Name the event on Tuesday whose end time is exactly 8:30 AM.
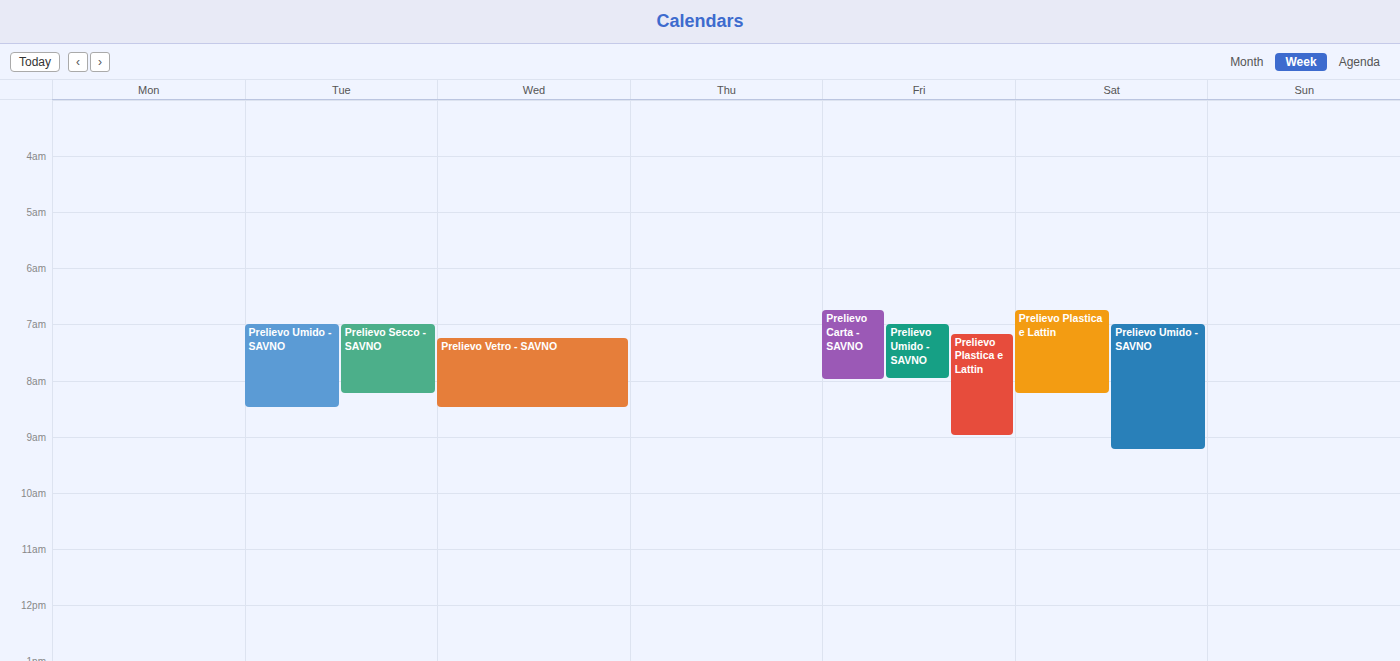
"Prelievo Umido - SAVNO"